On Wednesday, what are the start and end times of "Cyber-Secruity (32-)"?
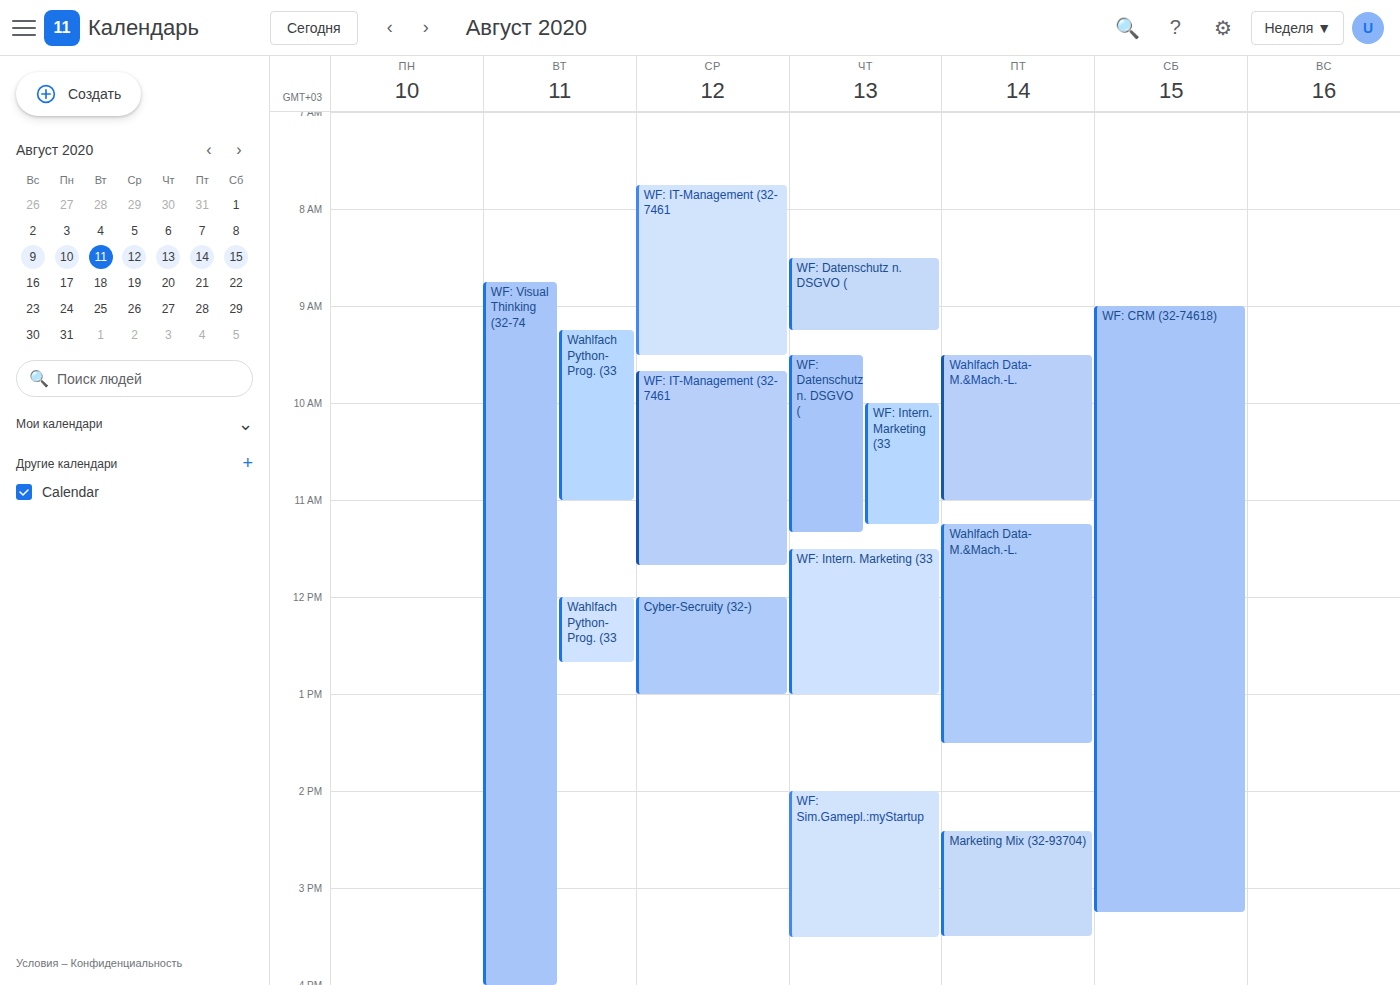
12:00 PM to 1:00 PM